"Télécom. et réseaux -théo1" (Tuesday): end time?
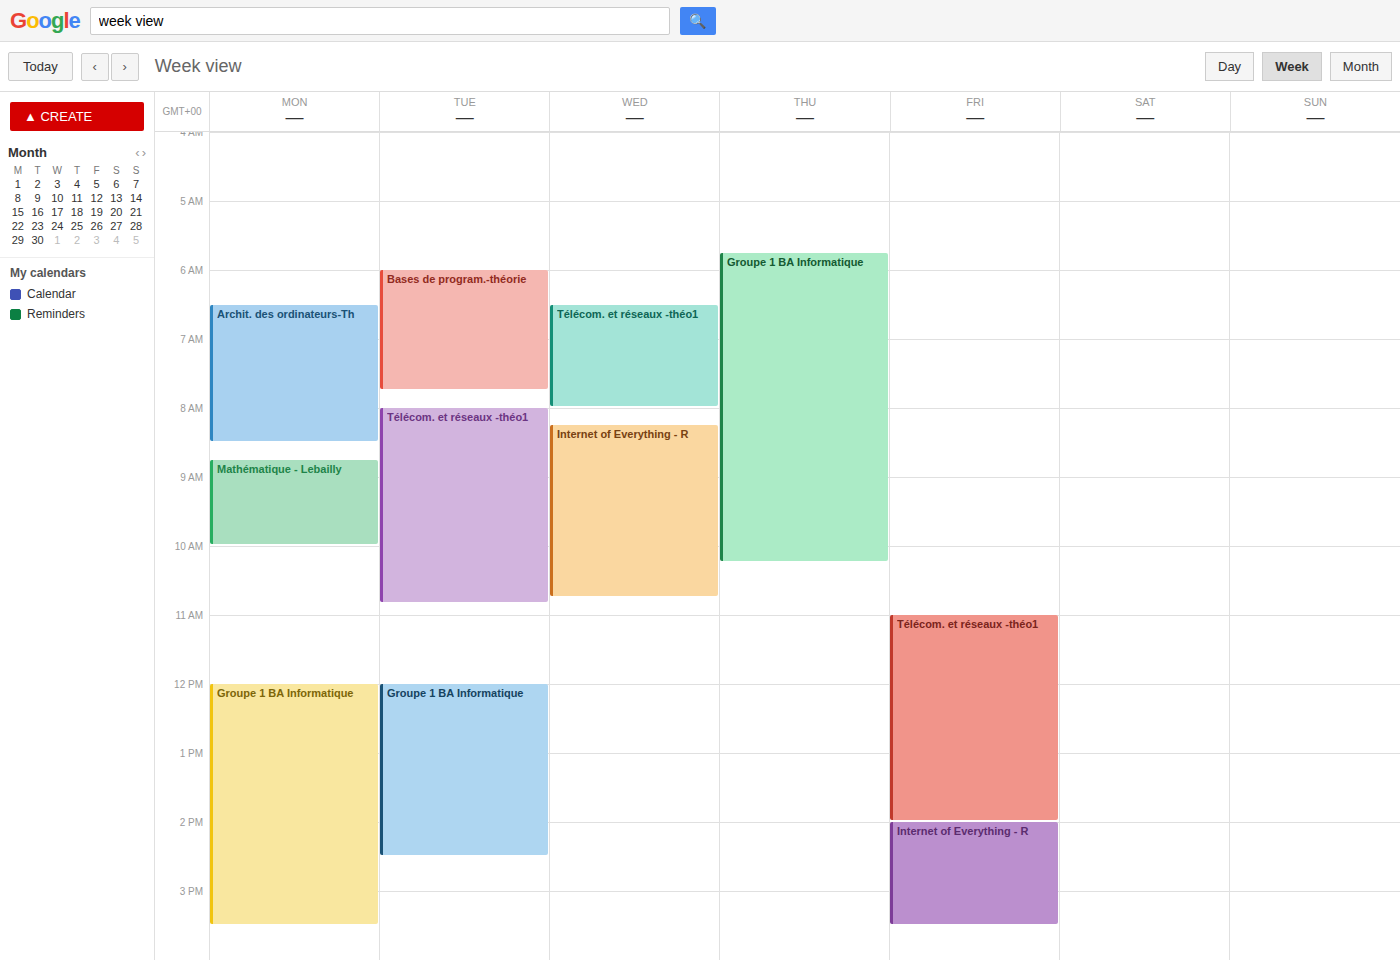
10:50